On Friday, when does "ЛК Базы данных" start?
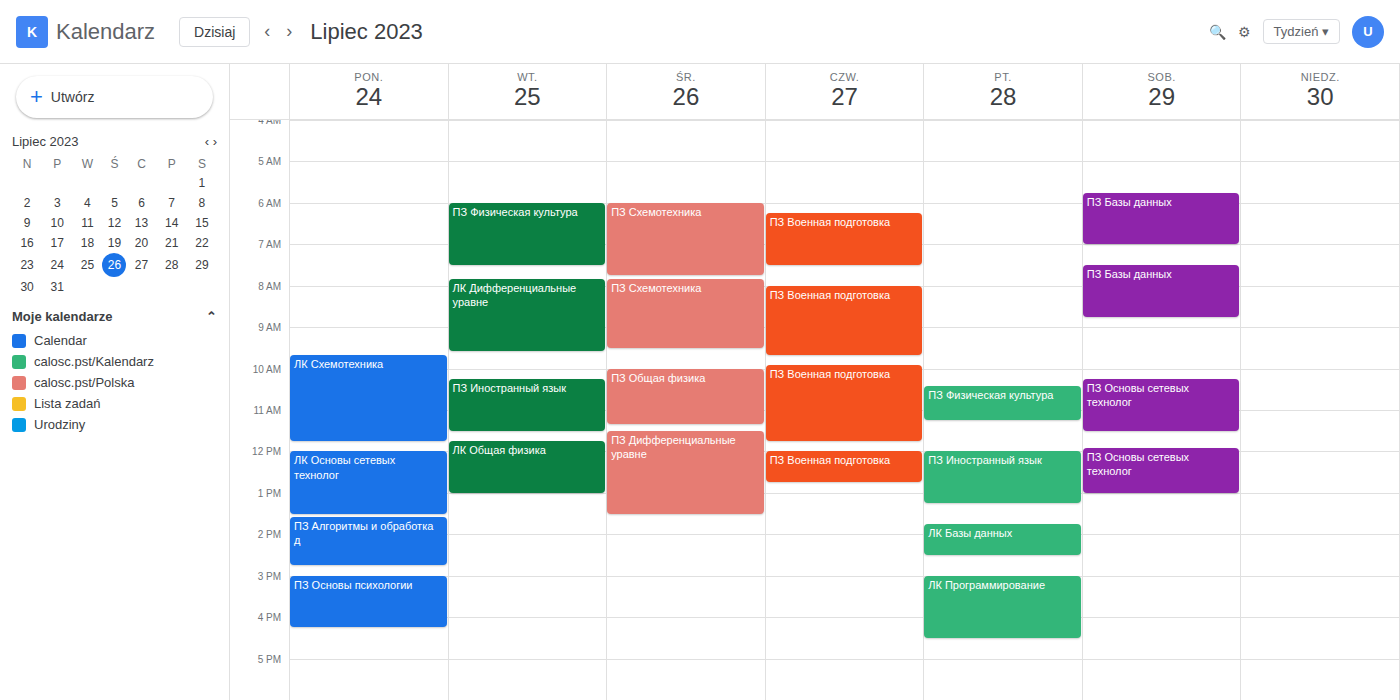
1:45 PM